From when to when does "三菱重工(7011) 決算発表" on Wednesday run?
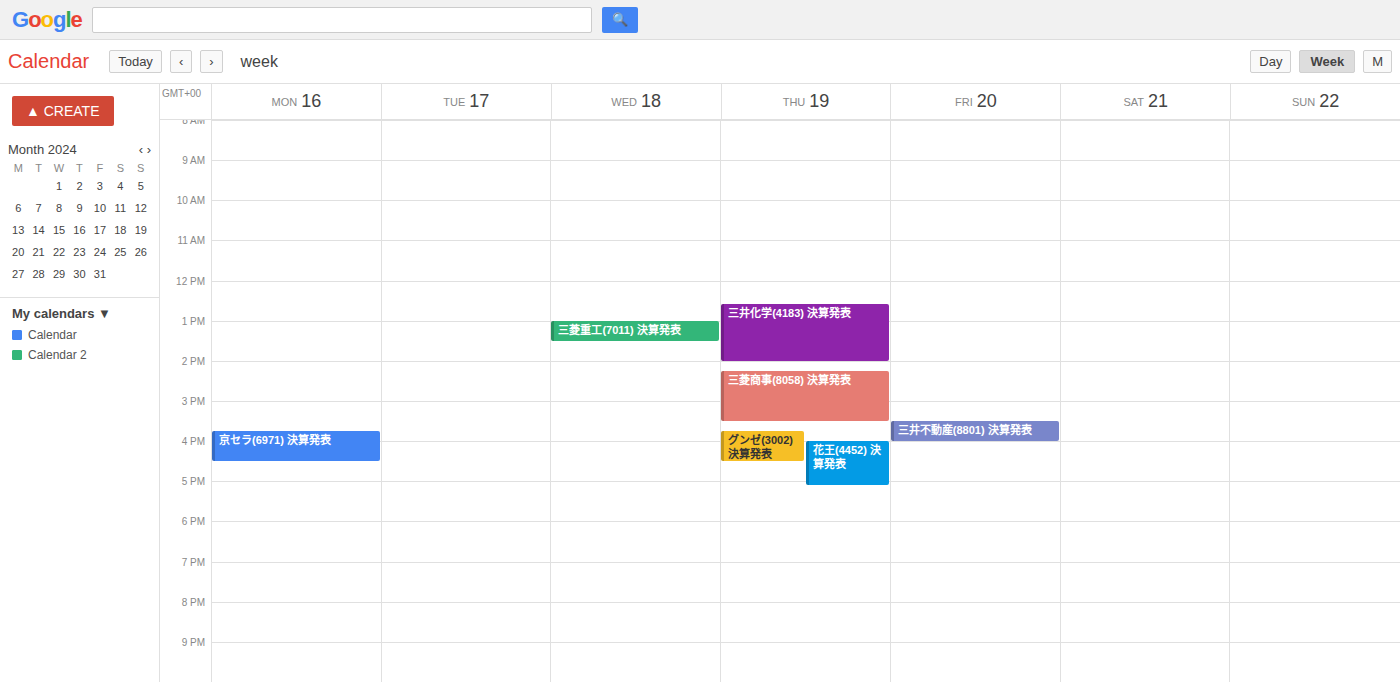
1:00 PM to 1:30 PM